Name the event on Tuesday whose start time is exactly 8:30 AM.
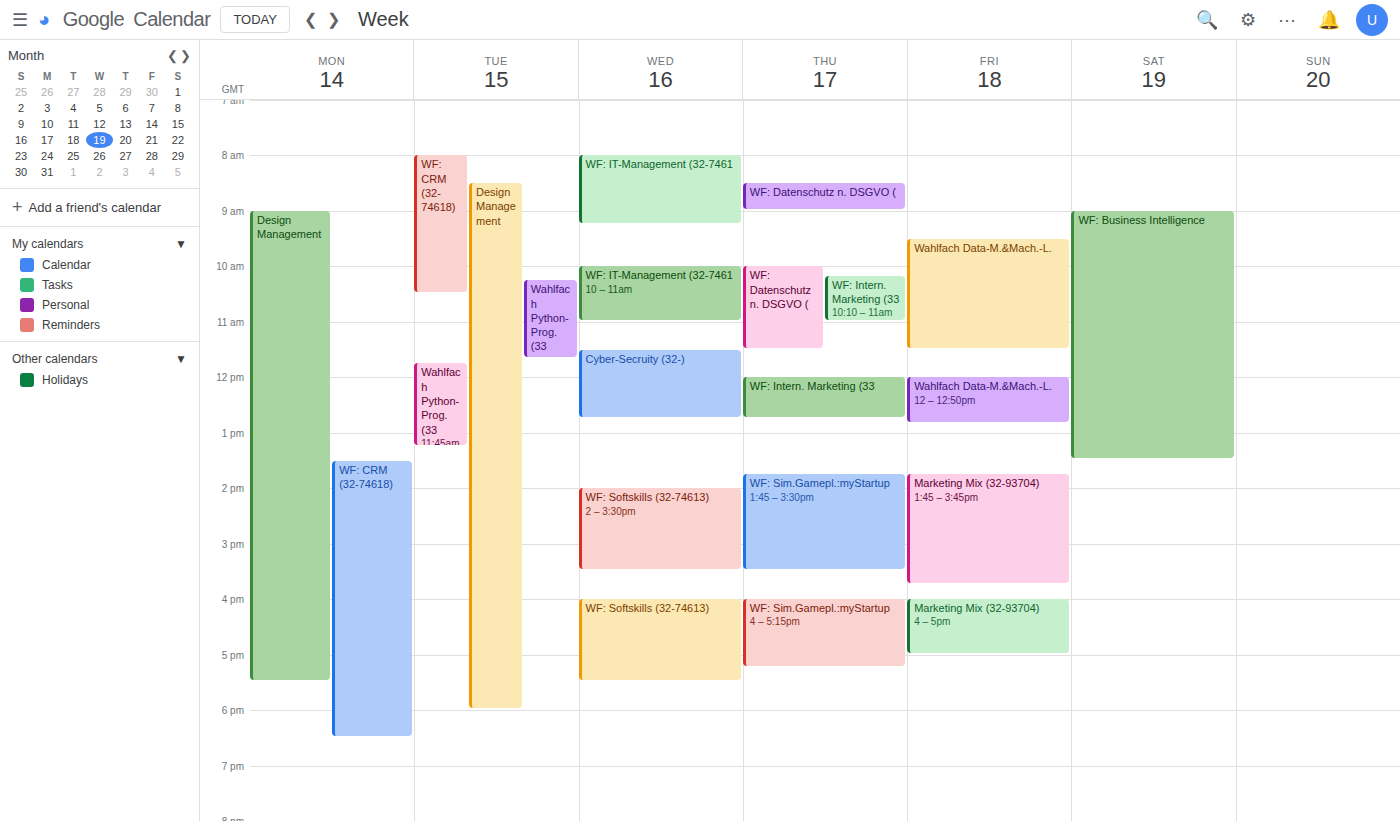
"Design Management"